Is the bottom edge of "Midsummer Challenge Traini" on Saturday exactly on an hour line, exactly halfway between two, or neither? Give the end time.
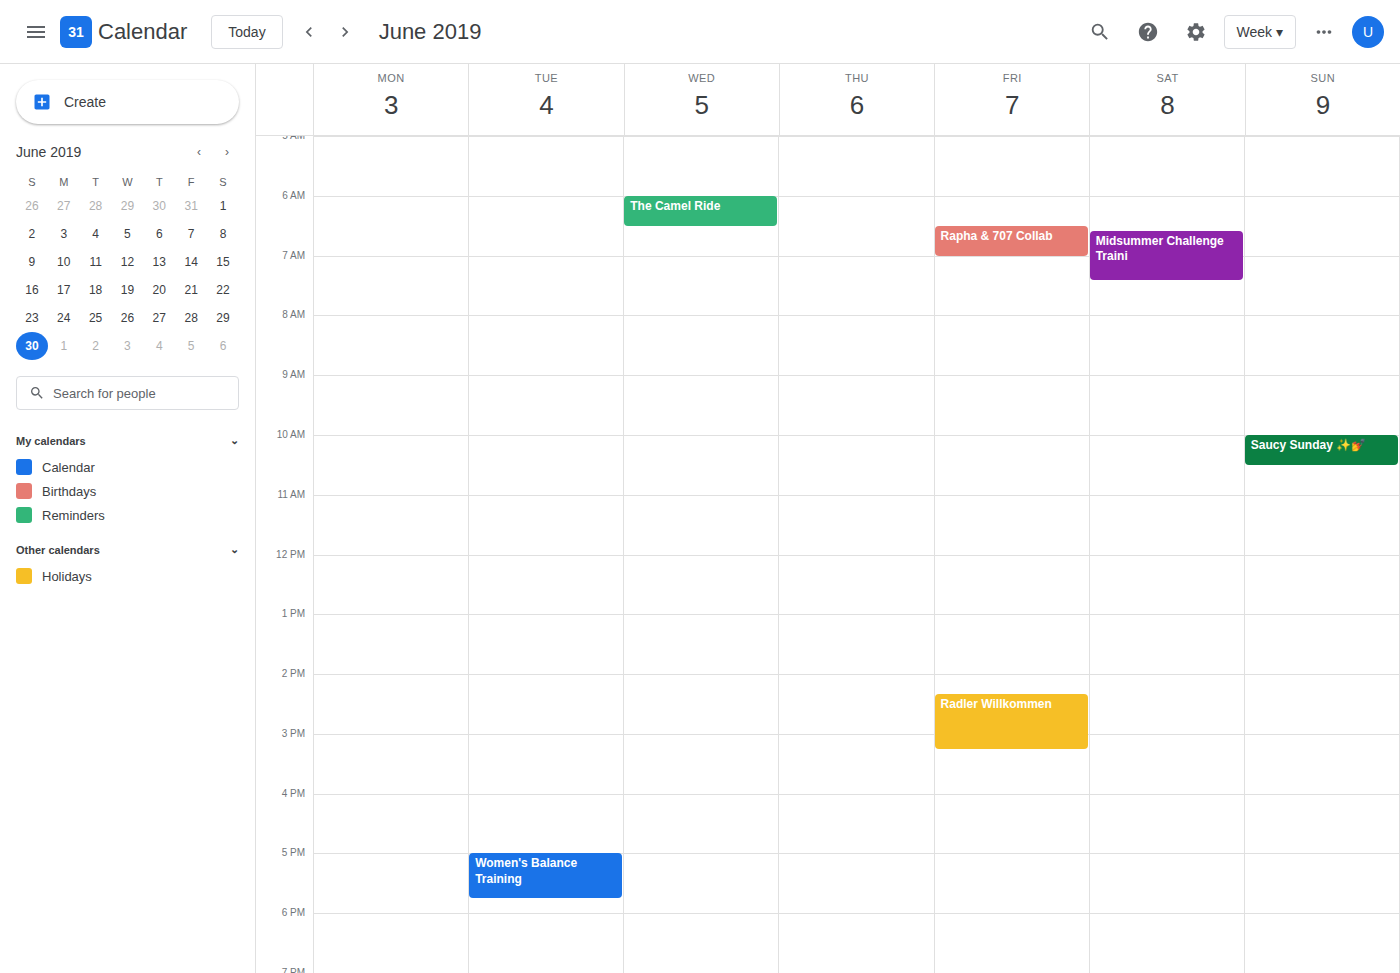
7:25 AM -- neither: 25 minutes below the 7 AM line and 35 minutes above the 8 AM line.